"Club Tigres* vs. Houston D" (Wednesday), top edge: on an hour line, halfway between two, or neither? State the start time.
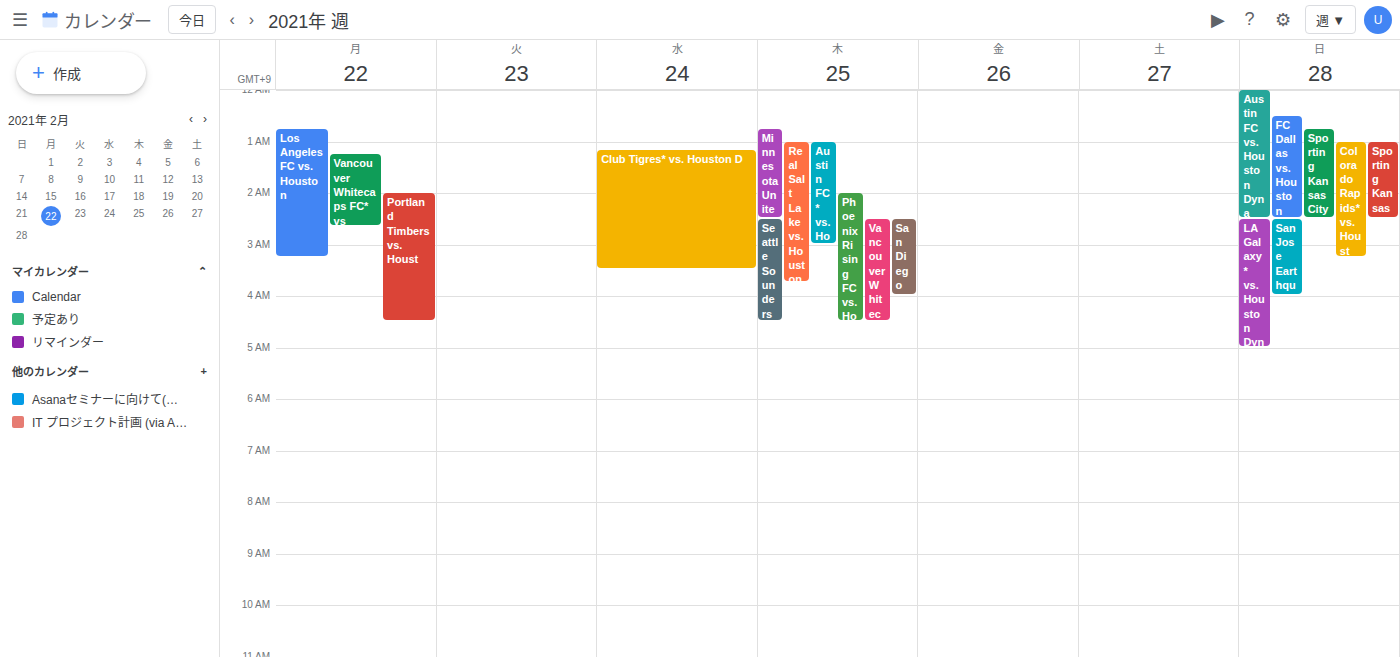
1:10 AM -- neither: 10 minutes below the 1 AM line and 50 minutes above the 2 AM line.